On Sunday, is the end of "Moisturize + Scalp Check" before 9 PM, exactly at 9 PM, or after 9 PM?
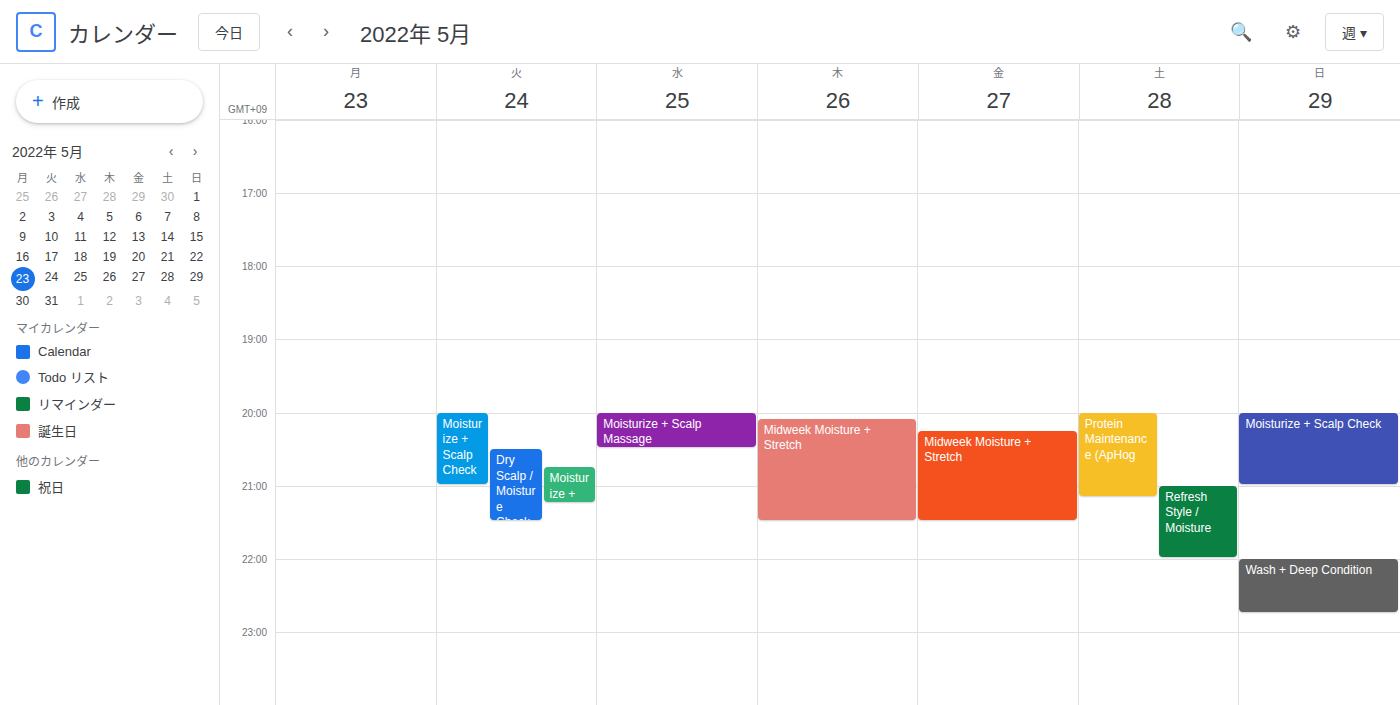
9:00 PM -- exactly at 9 PM, on the 9 PM line.